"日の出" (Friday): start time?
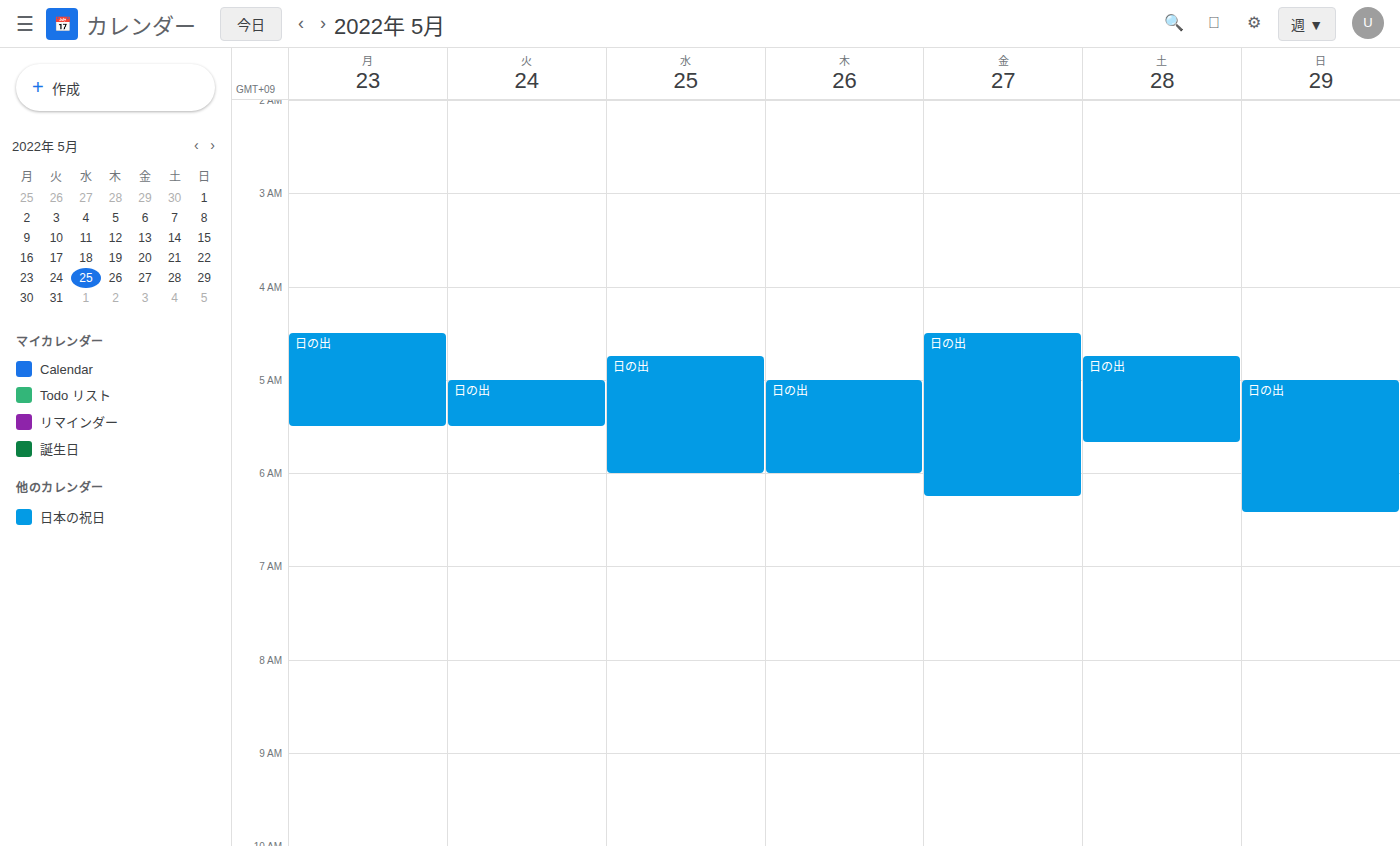
4:30 AM